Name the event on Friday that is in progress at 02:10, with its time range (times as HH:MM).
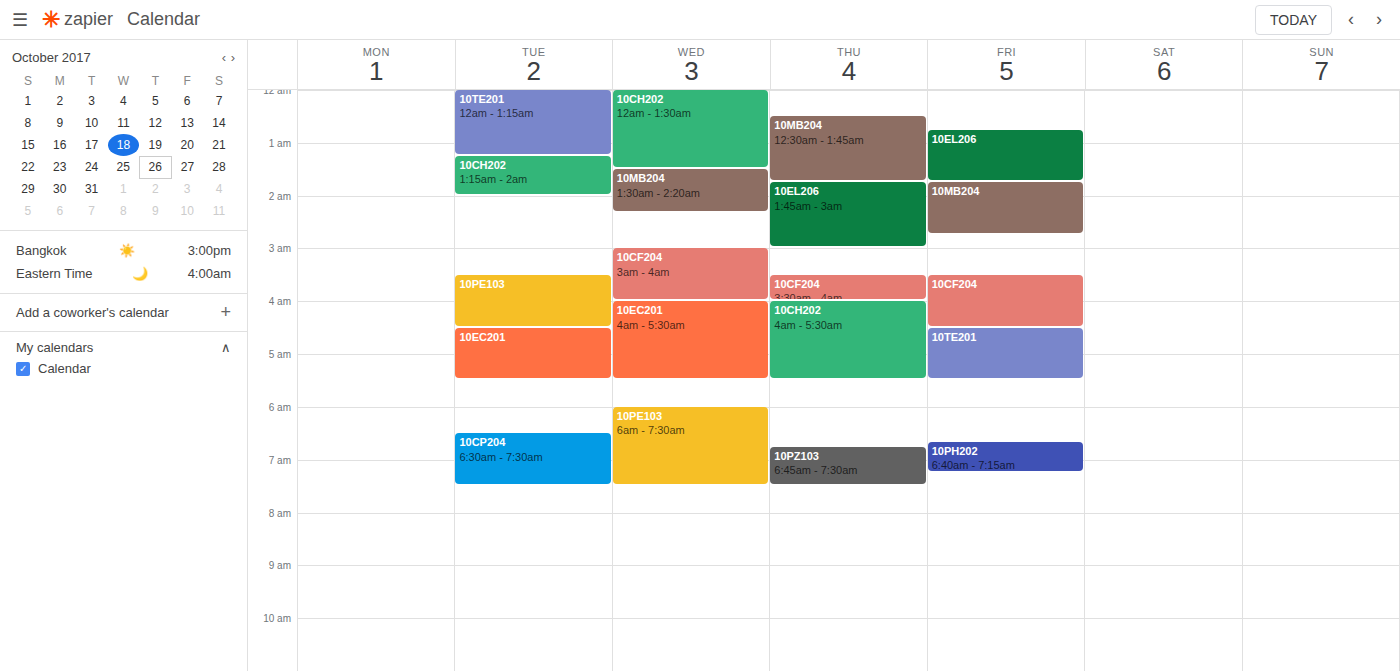
"10MB204", 01:45 to 02:45